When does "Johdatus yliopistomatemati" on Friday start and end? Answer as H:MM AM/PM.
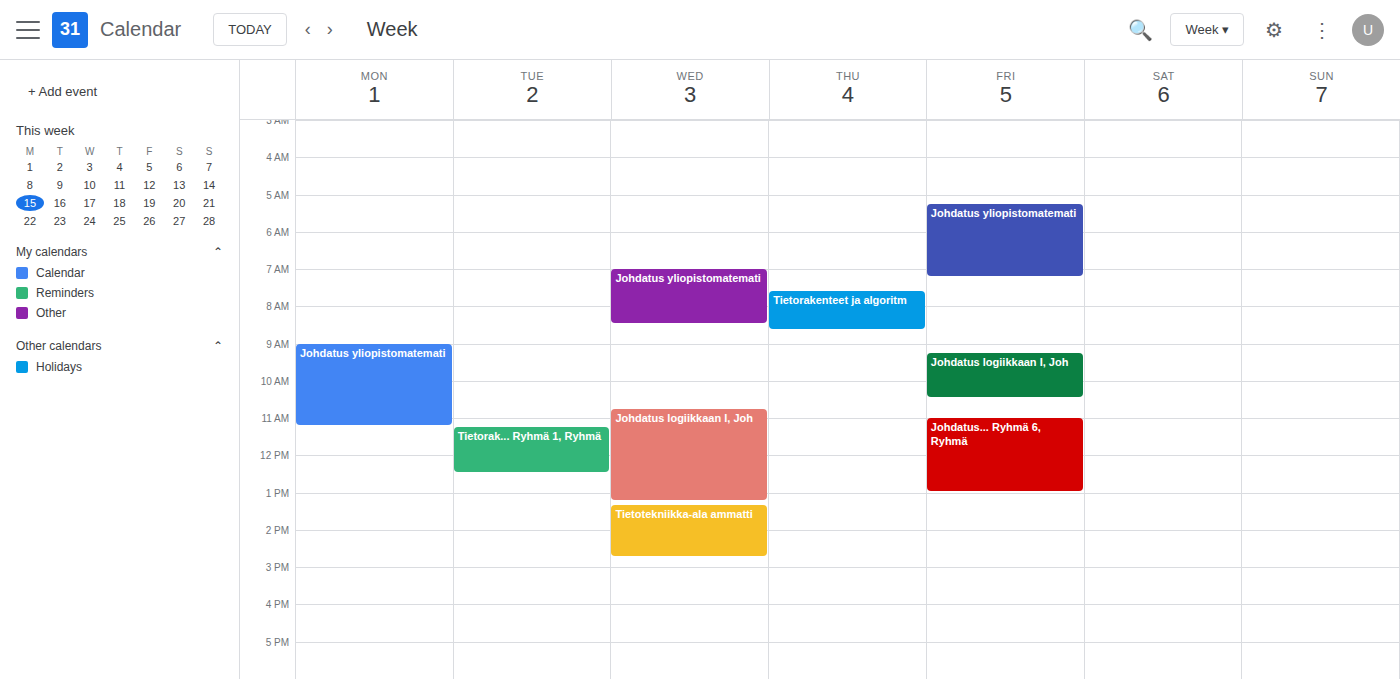
5:15 AM to 7:15 AM